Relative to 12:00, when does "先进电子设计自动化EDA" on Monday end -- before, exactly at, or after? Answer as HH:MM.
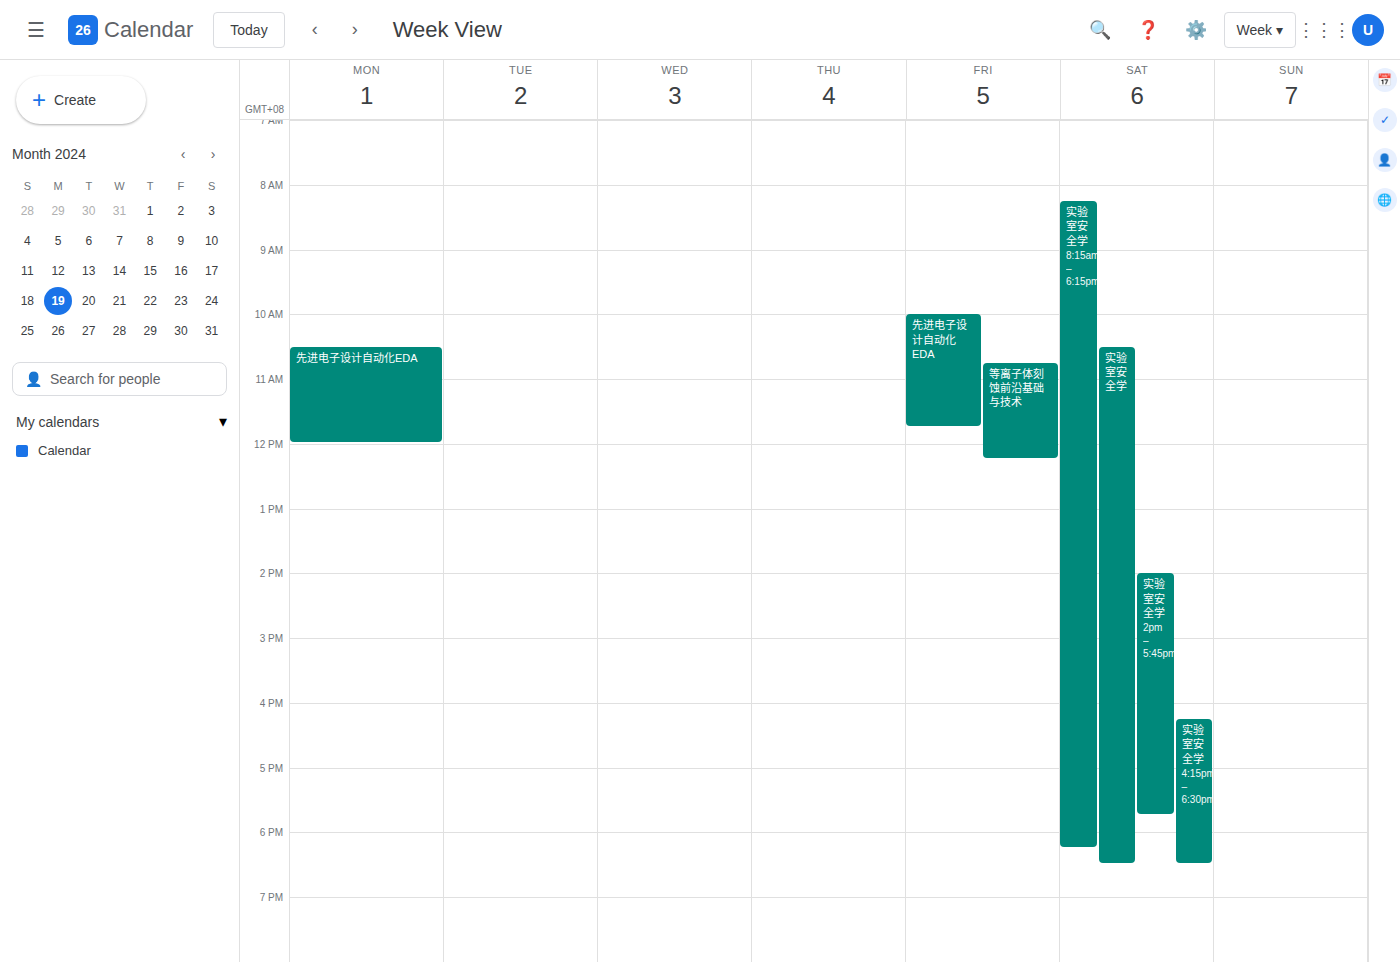
12:00 -- exactly at 12:00, on the 12:00 line.